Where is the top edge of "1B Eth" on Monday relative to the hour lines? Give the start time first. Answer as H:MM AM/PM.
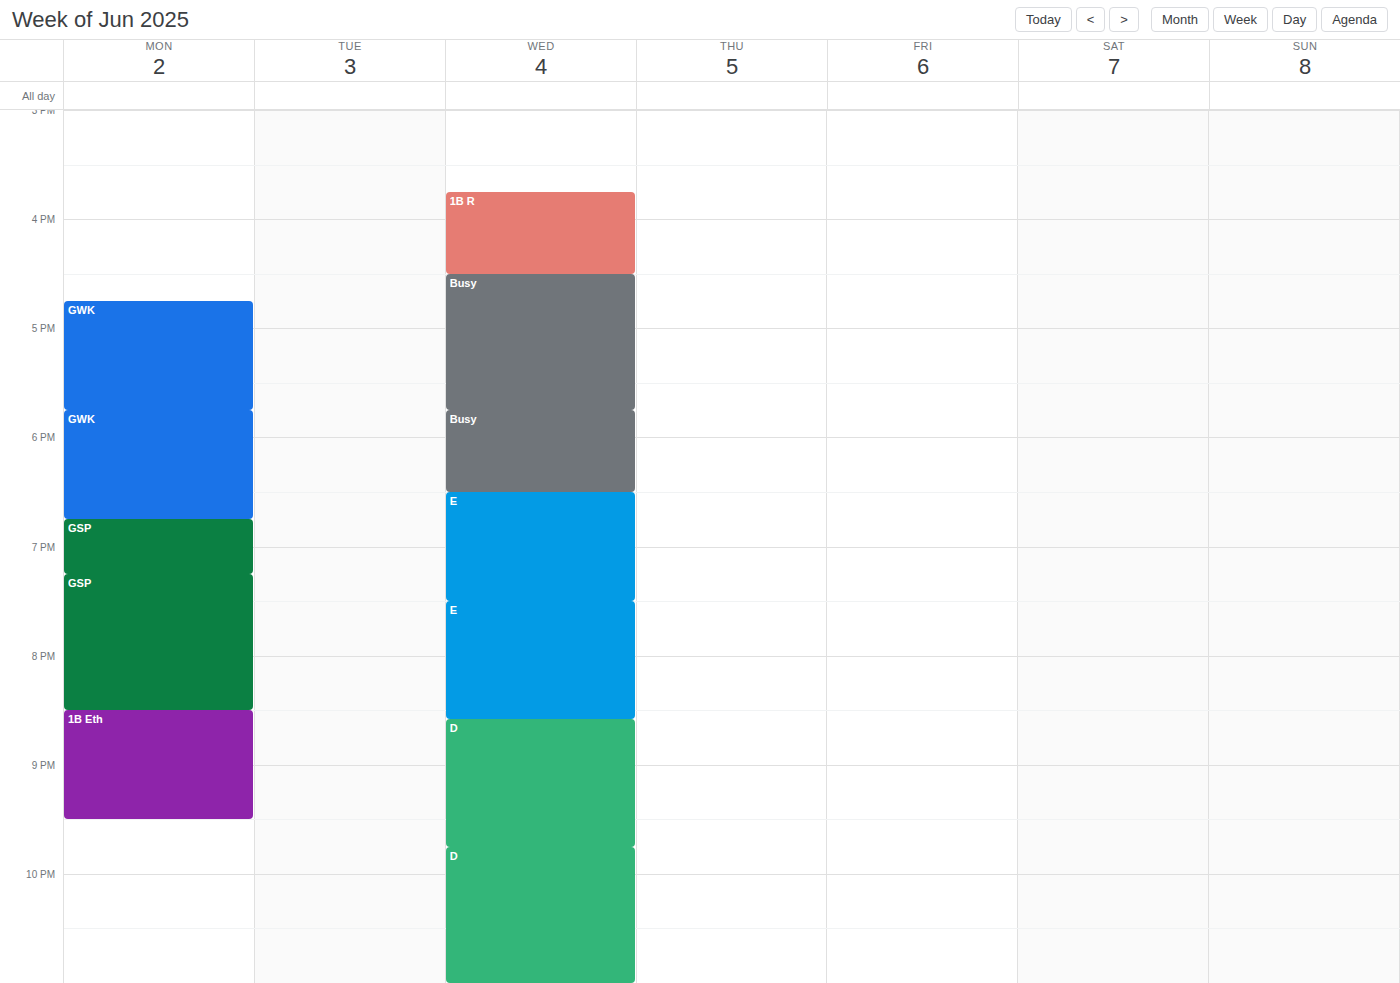
8:30 PM -- halfway between the 8 PM and 9 PM lines.